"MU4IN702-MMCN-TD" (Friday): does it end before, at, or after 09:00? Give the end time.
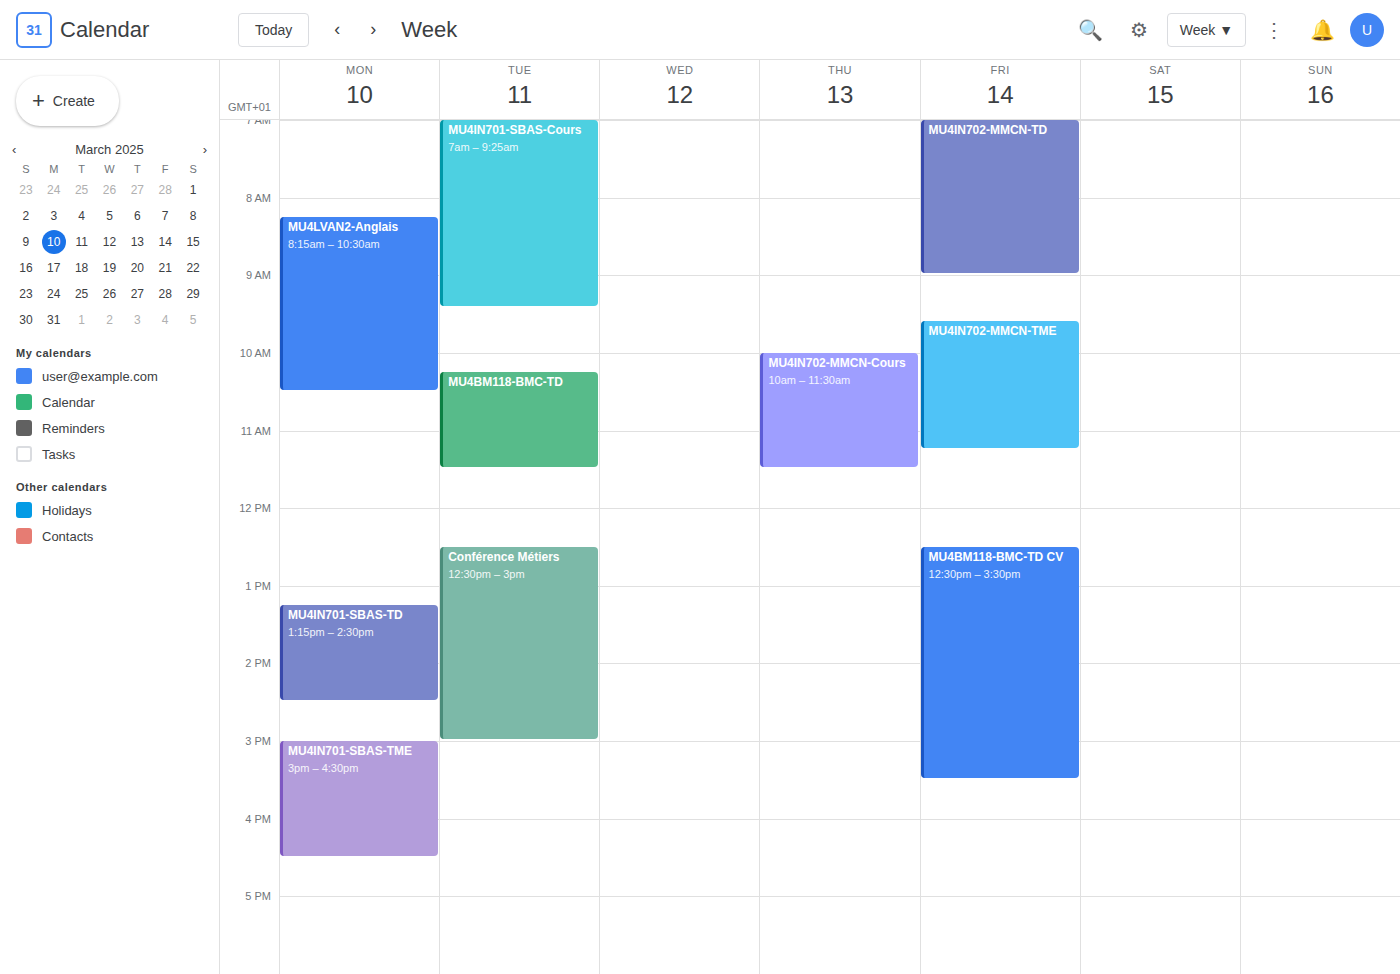
09:00 -- exactly at 09:00, on the 09:00 line.